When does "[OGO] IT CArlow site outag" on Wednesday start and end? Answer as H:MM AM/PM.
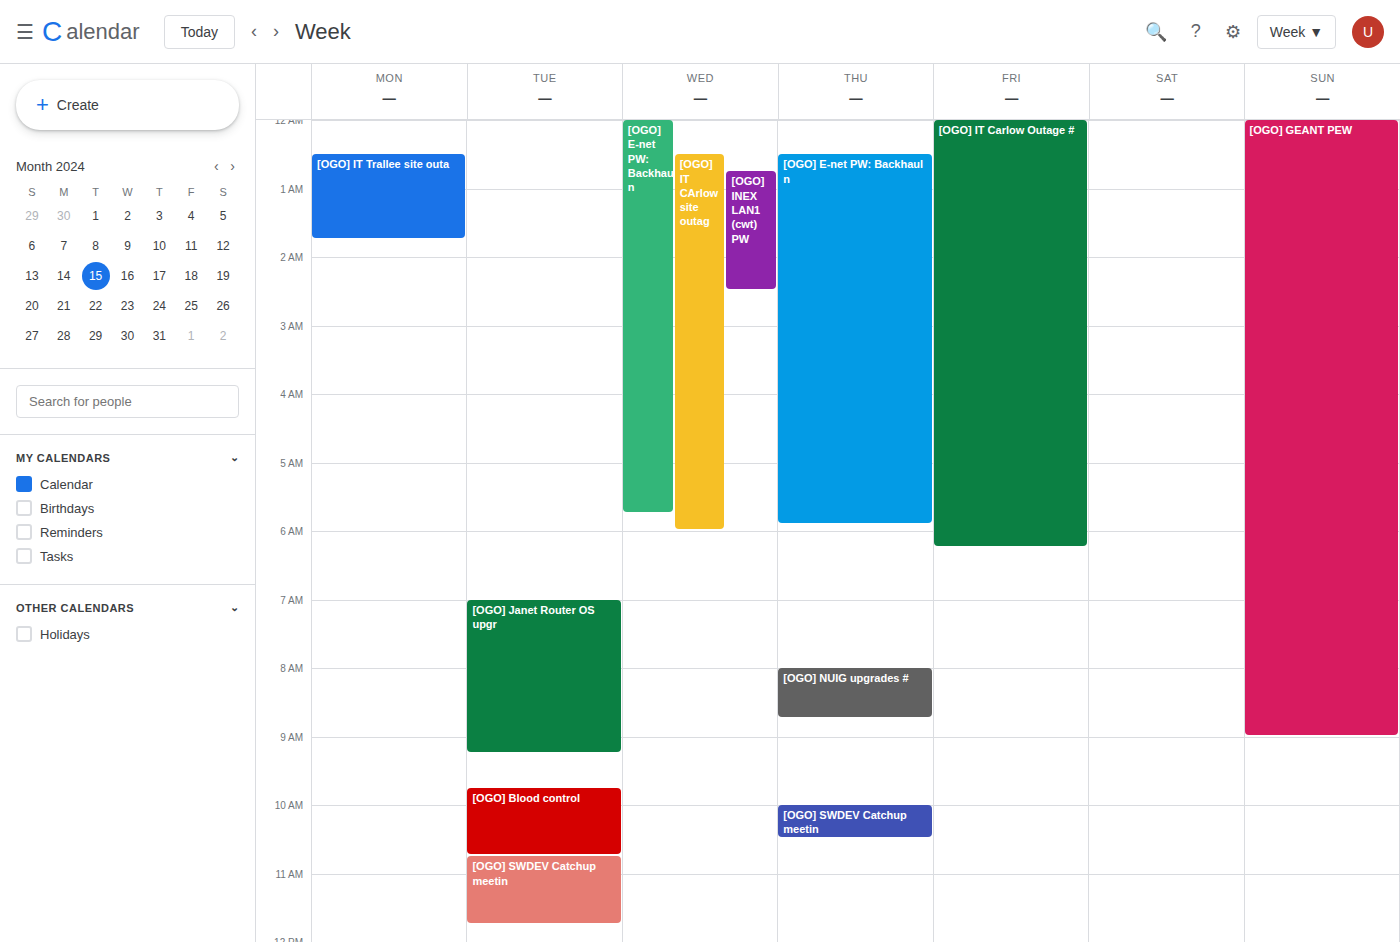
12:30 AM to 6:00 AM